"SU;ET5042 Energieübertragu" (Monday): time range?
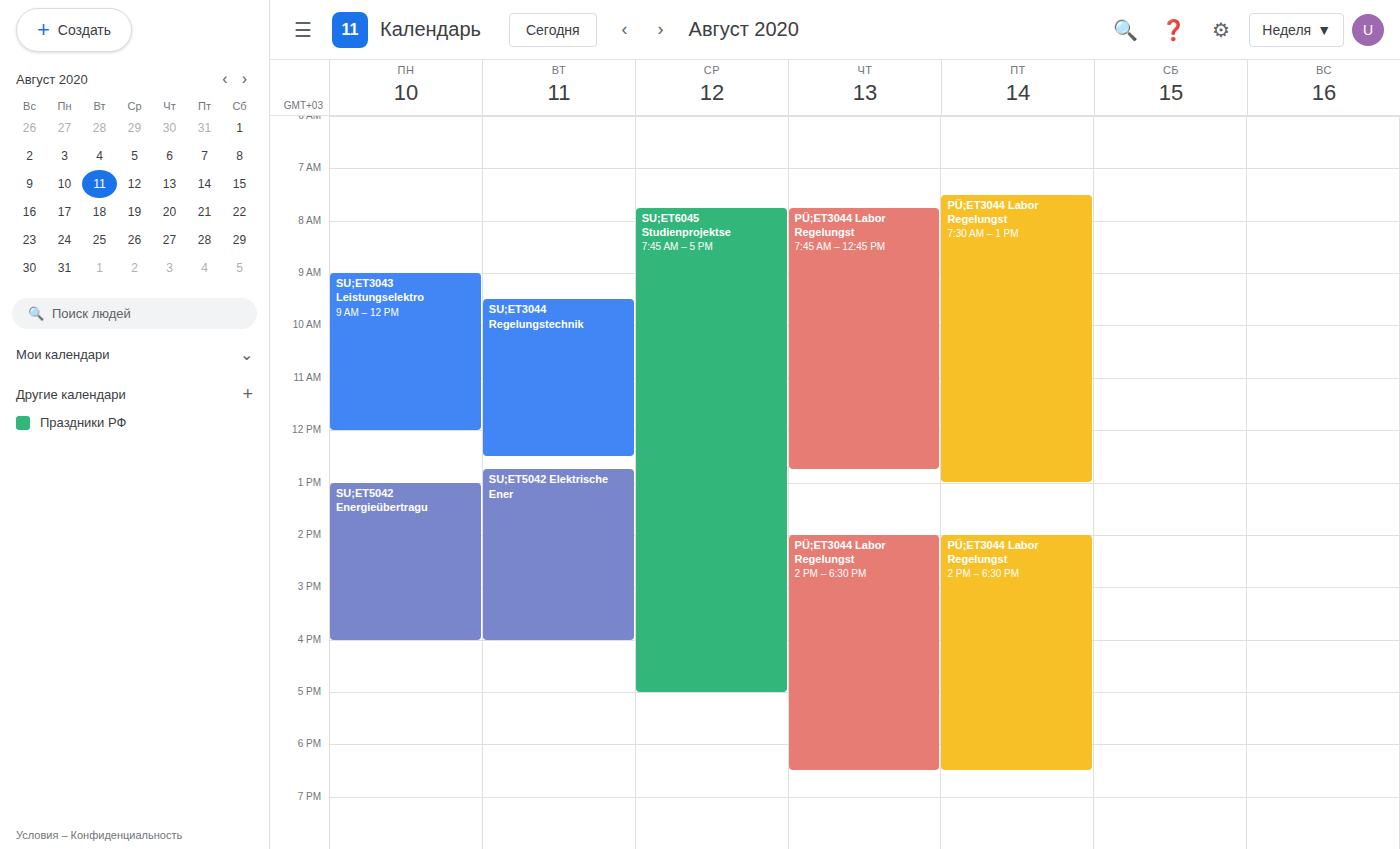
1:00 PM to 4:00 PM